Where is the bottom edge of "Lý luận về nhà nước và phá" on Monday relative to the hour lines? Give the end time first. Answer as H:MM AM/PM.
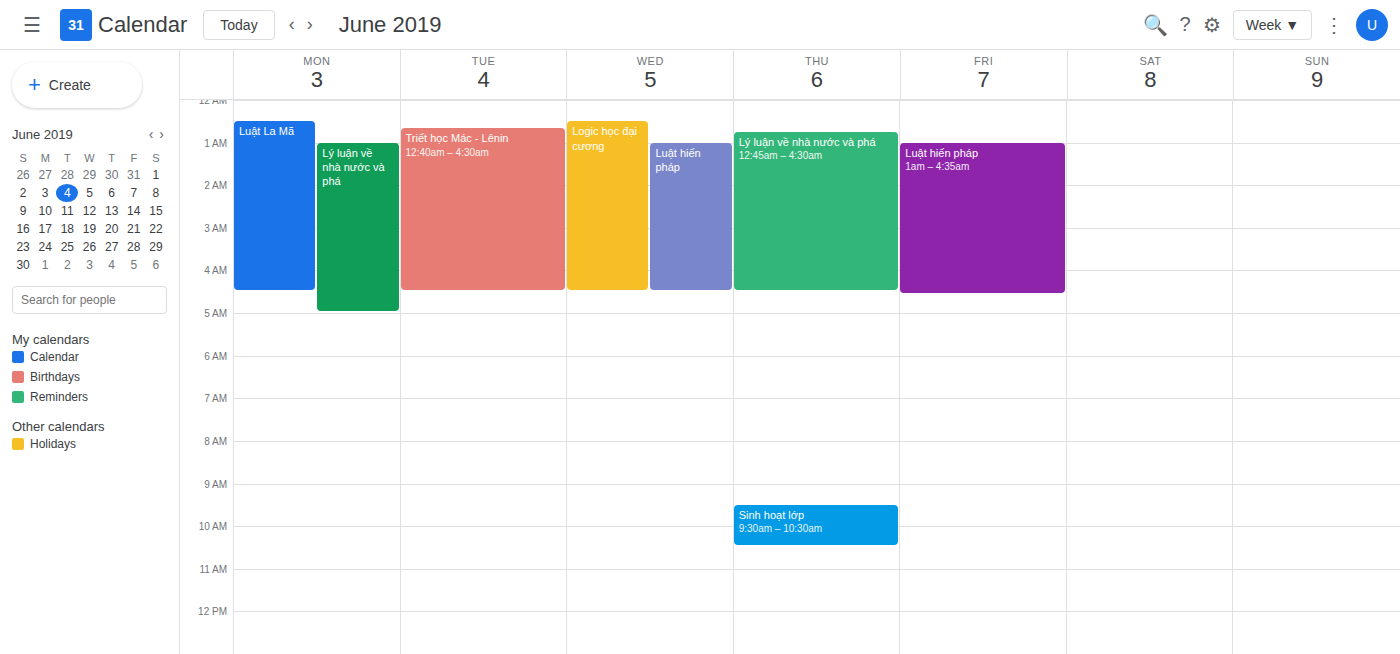
5:00 AM -- exactly on the 5 AM line.